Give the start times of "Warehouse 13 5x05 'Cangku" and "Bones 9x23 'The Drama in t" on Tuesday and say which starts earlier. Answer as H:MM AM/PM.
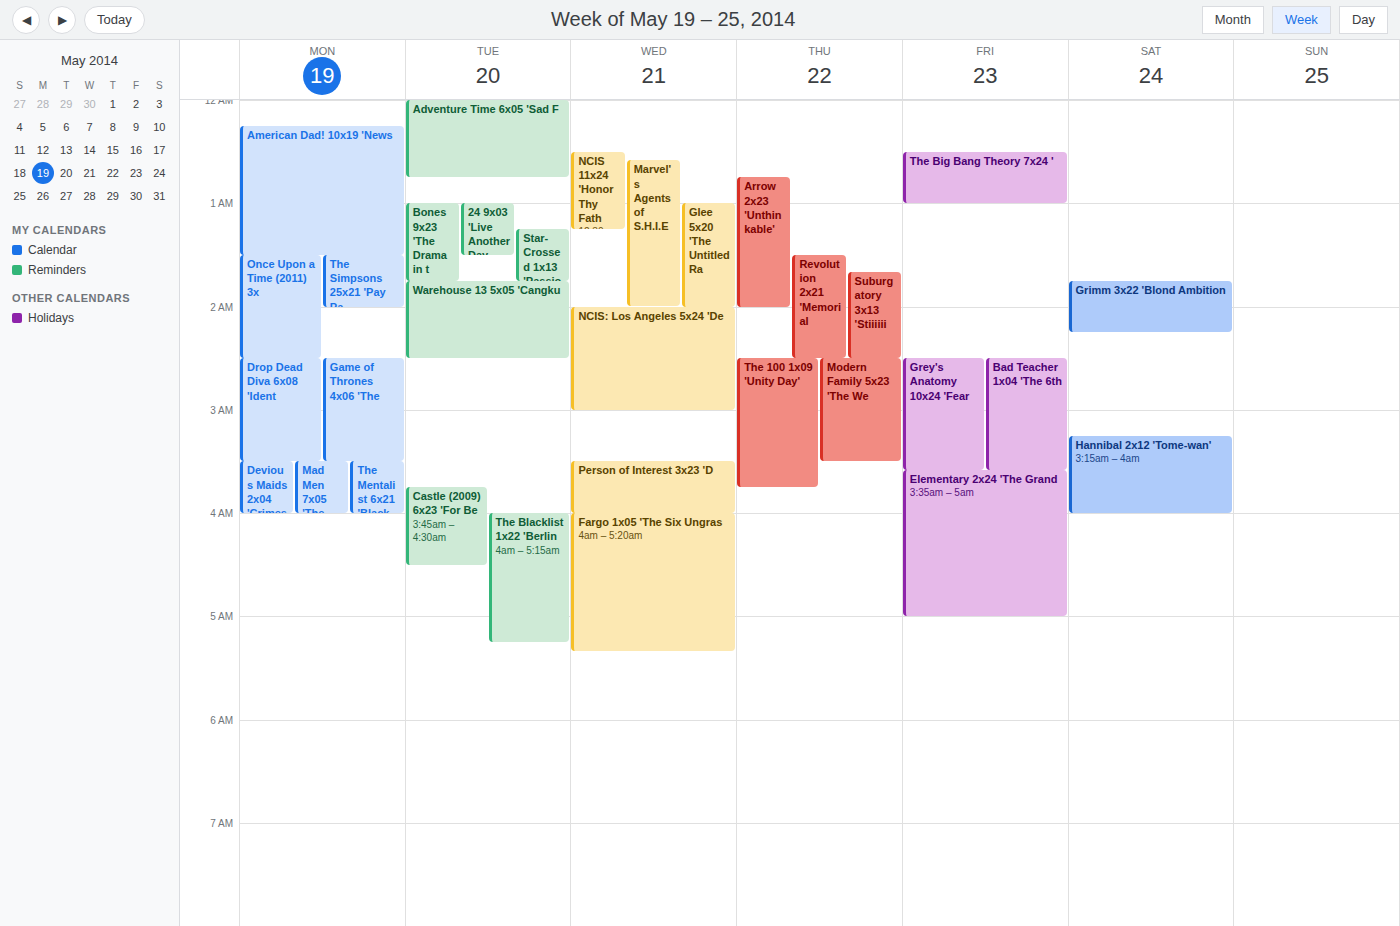
"Bones 9x23 'The Drama in t" 1:00 AM; "Warehouse 13 5x05 'Cangku" 1:45 AM.